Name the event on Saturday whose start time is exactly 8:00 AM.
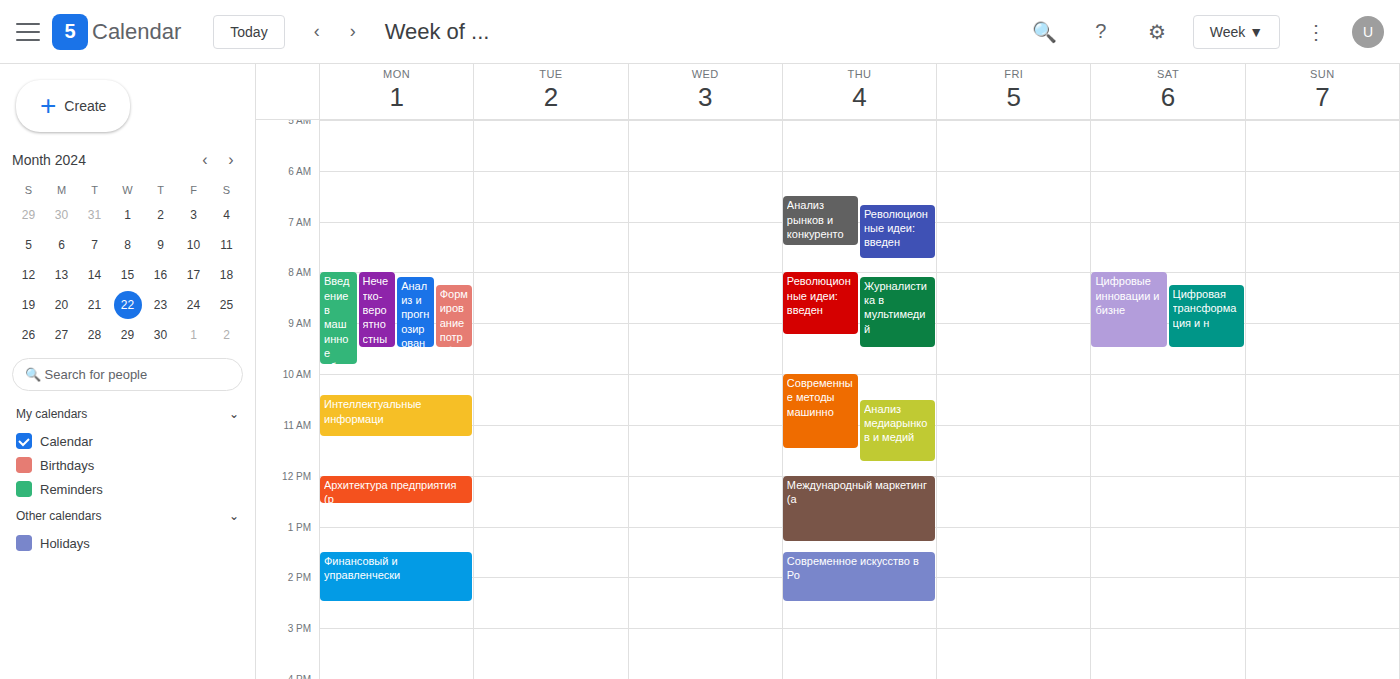
"Цифровые инновации и бизне"